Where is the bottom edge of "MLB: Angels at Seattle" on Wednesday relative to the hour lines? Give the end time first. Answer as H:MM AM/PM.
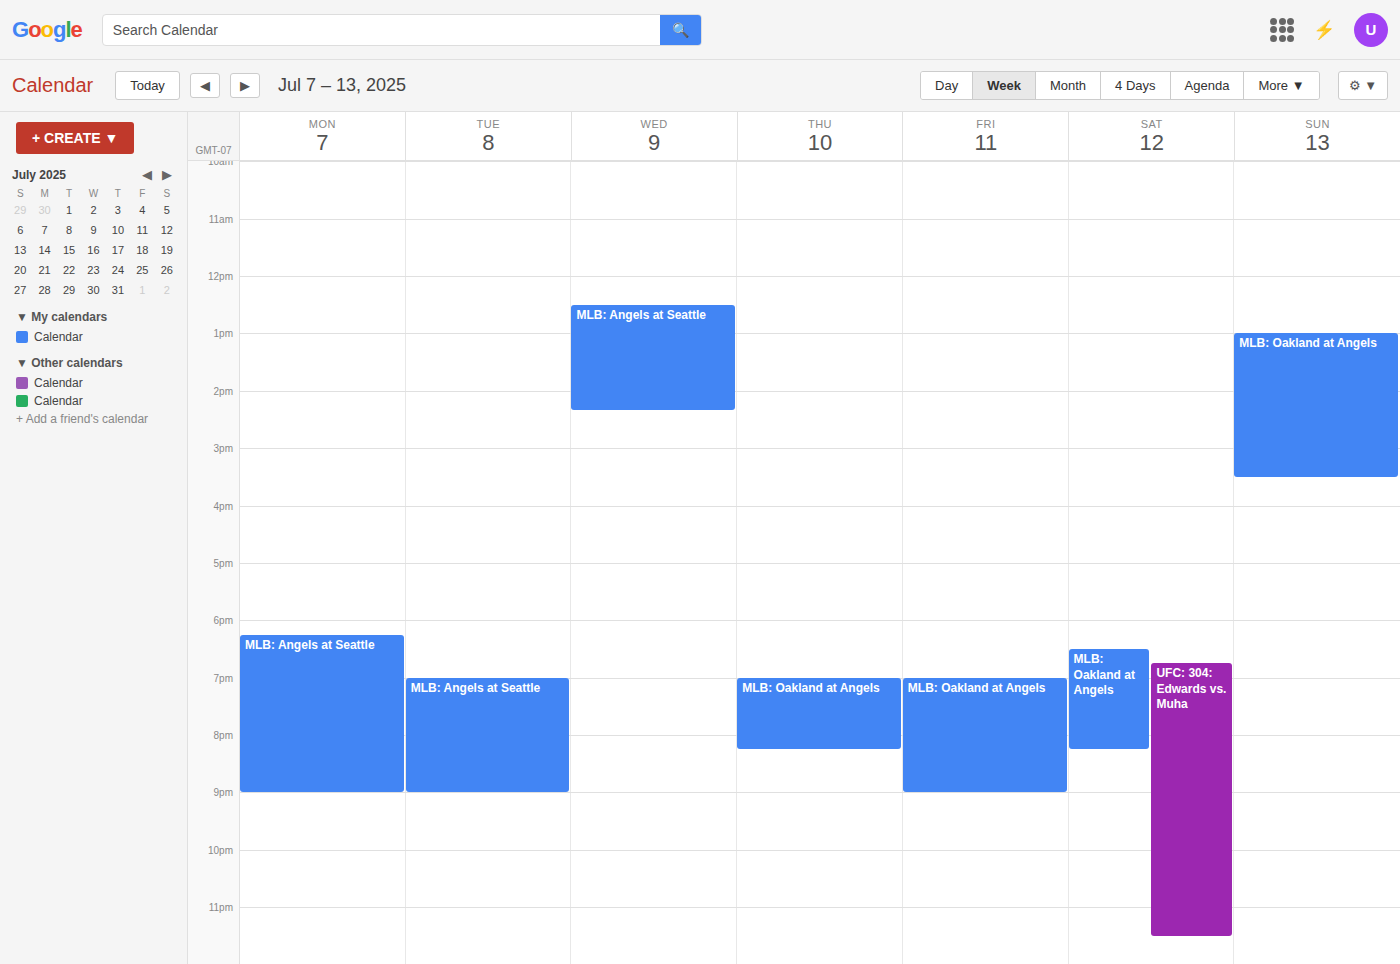
2:20 PM -- neither: 20 minutes below the 2 PM line and 40 minutes above the 3 PM line.